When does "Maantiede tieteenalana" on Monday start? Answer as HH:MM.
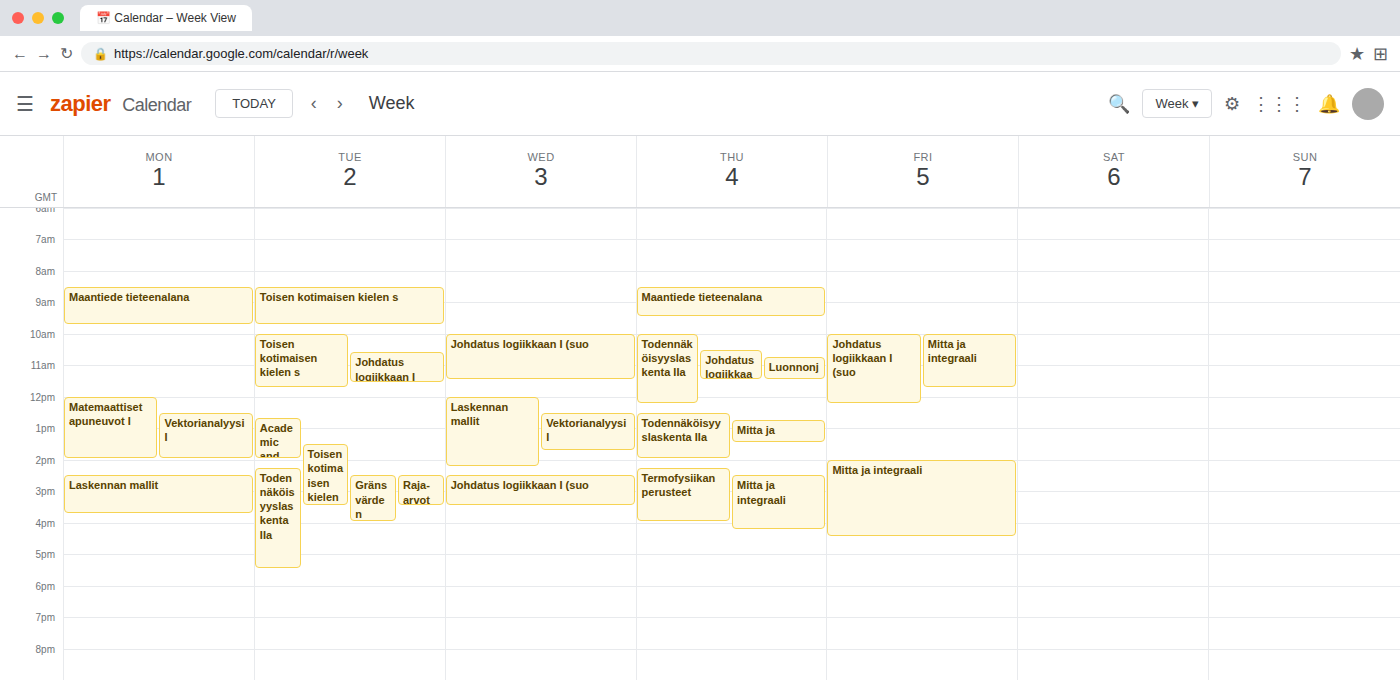
08:30